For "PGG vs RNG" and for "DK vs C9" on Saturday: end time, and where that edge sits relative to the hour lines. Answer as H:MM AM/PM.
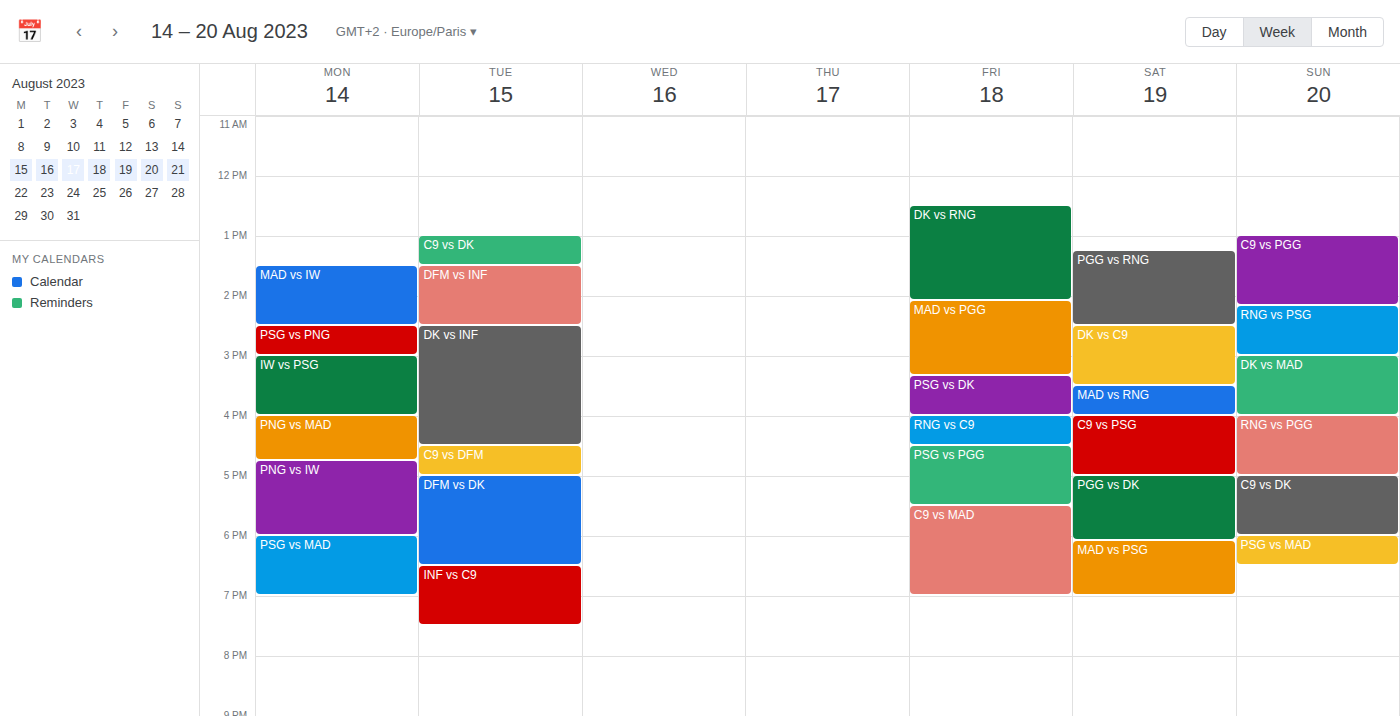
"PGG vs RNG": 2:30 PM, halfway between the 2 PM and 3 PM lines. "DK vs C9": 3:30 PM, halfway between the 3 PM and 4 PM lines.